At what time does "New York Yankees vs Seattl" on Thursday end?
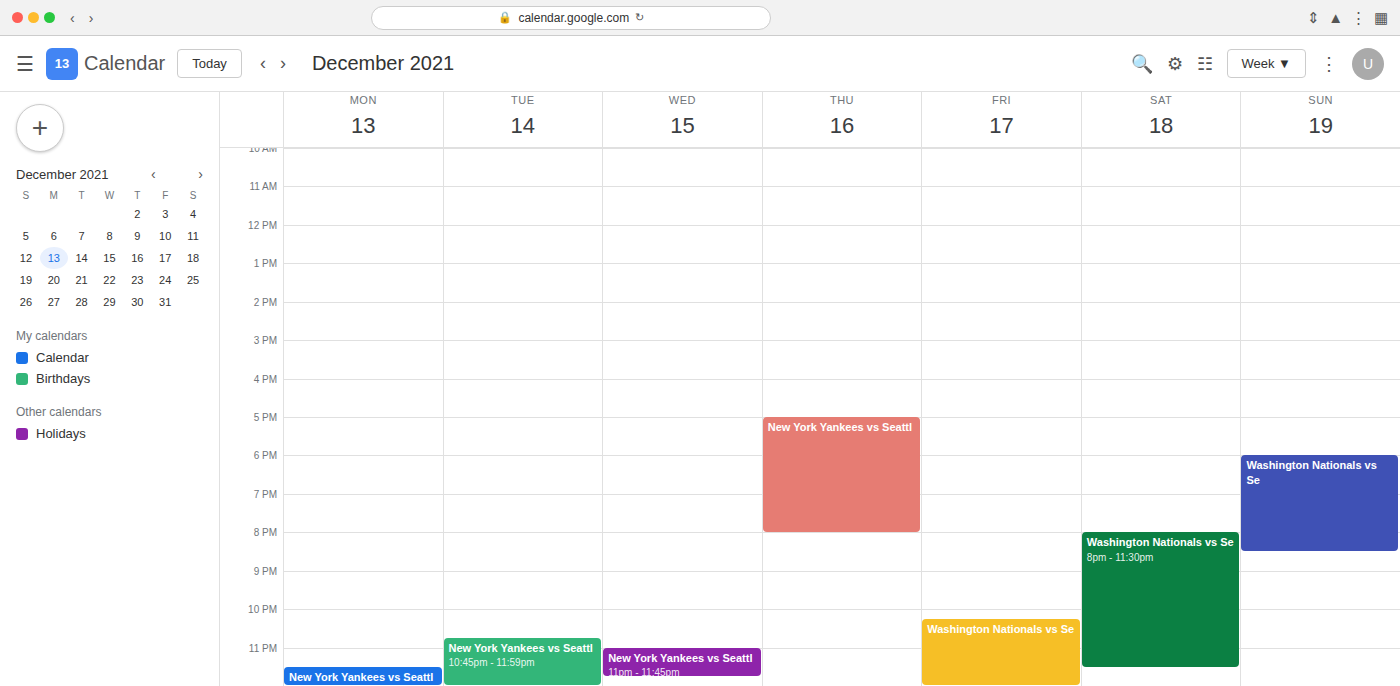
8:00 PM